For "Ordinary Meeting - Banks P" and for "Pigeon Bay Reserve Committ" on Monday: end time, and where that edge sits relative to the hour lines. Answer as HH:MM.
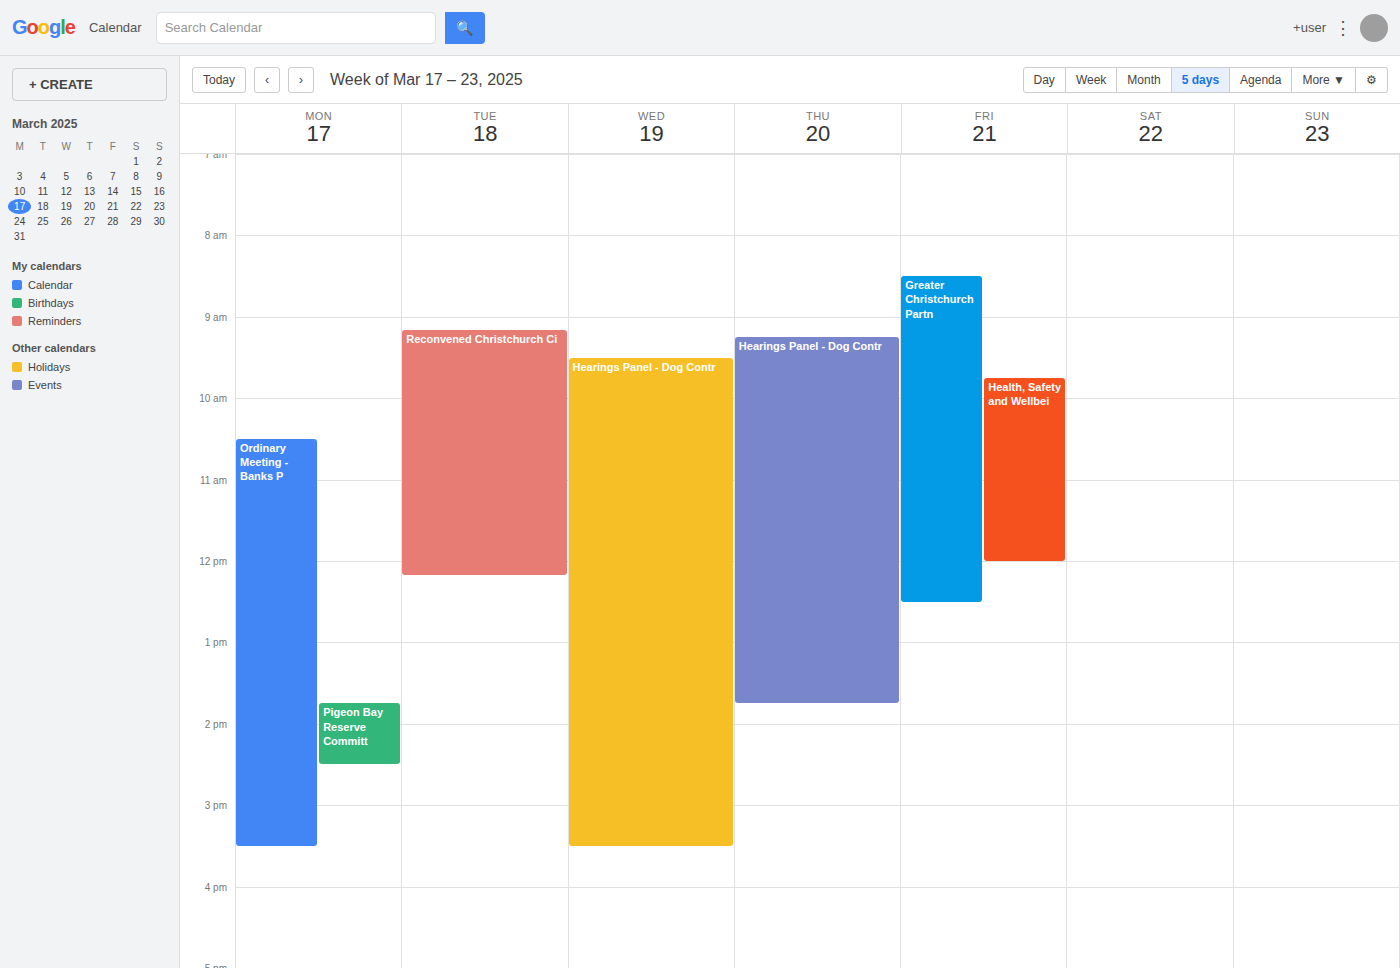
"Ordinary Meeting - Banks P": 15:30, halfway between the 15:00 and 16:00 lines. "Pigeon Bay Reserve Committ": 14:30, halfway between the 14:00 and 15:00 lines.